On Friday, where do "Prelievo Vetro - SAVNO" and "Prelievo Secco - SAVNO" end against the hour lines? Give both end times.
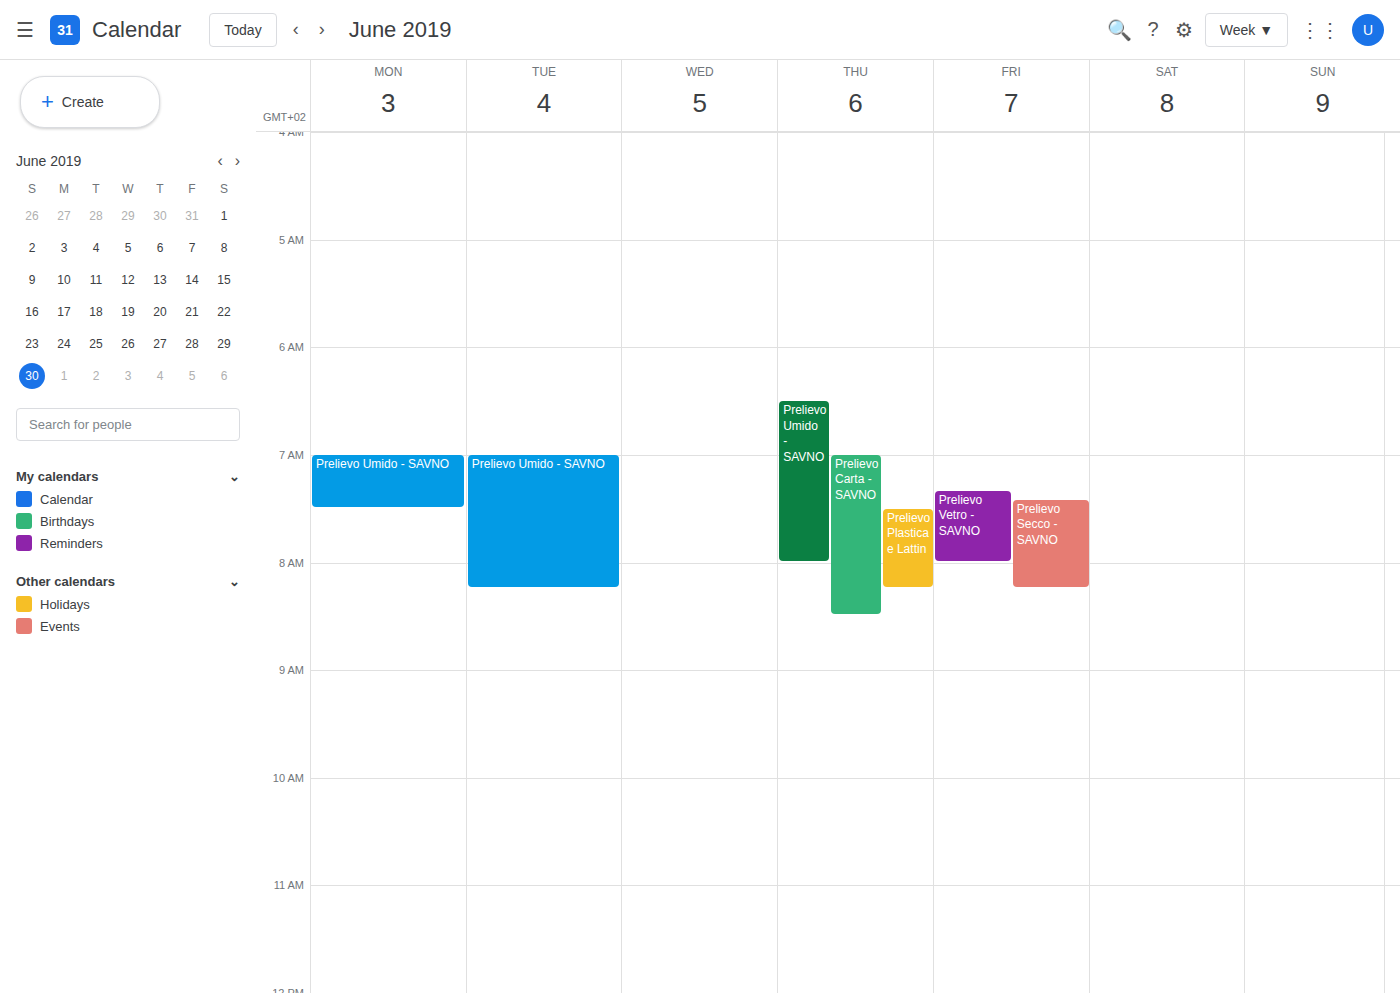
"Prelievo Vetro - SAVNO": 08:00, exactly on the 08:00 line. "Prelievo Secco - SAVNO": 08:15, neither: a quarter of the way from the 08:00 line to the 09:00 line.